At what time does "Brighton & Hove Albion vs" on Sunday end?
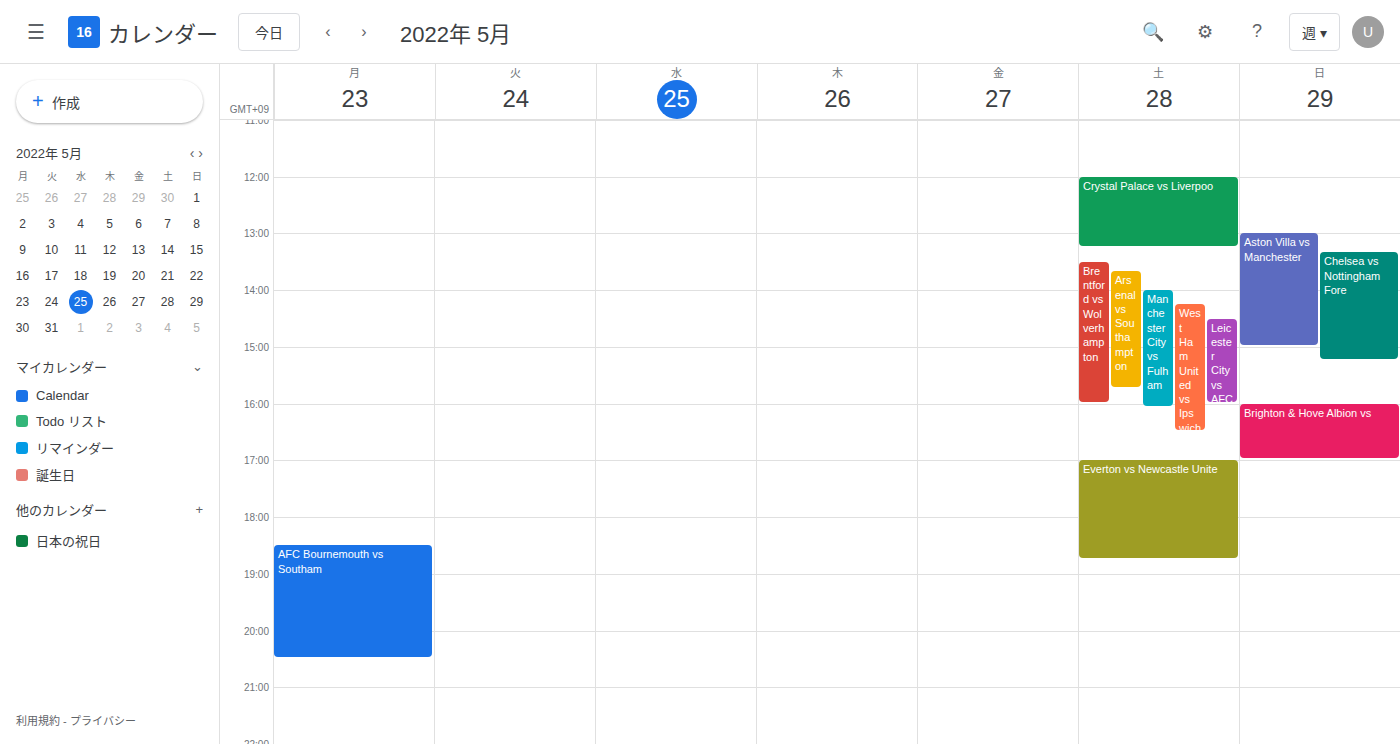
5:00 PM